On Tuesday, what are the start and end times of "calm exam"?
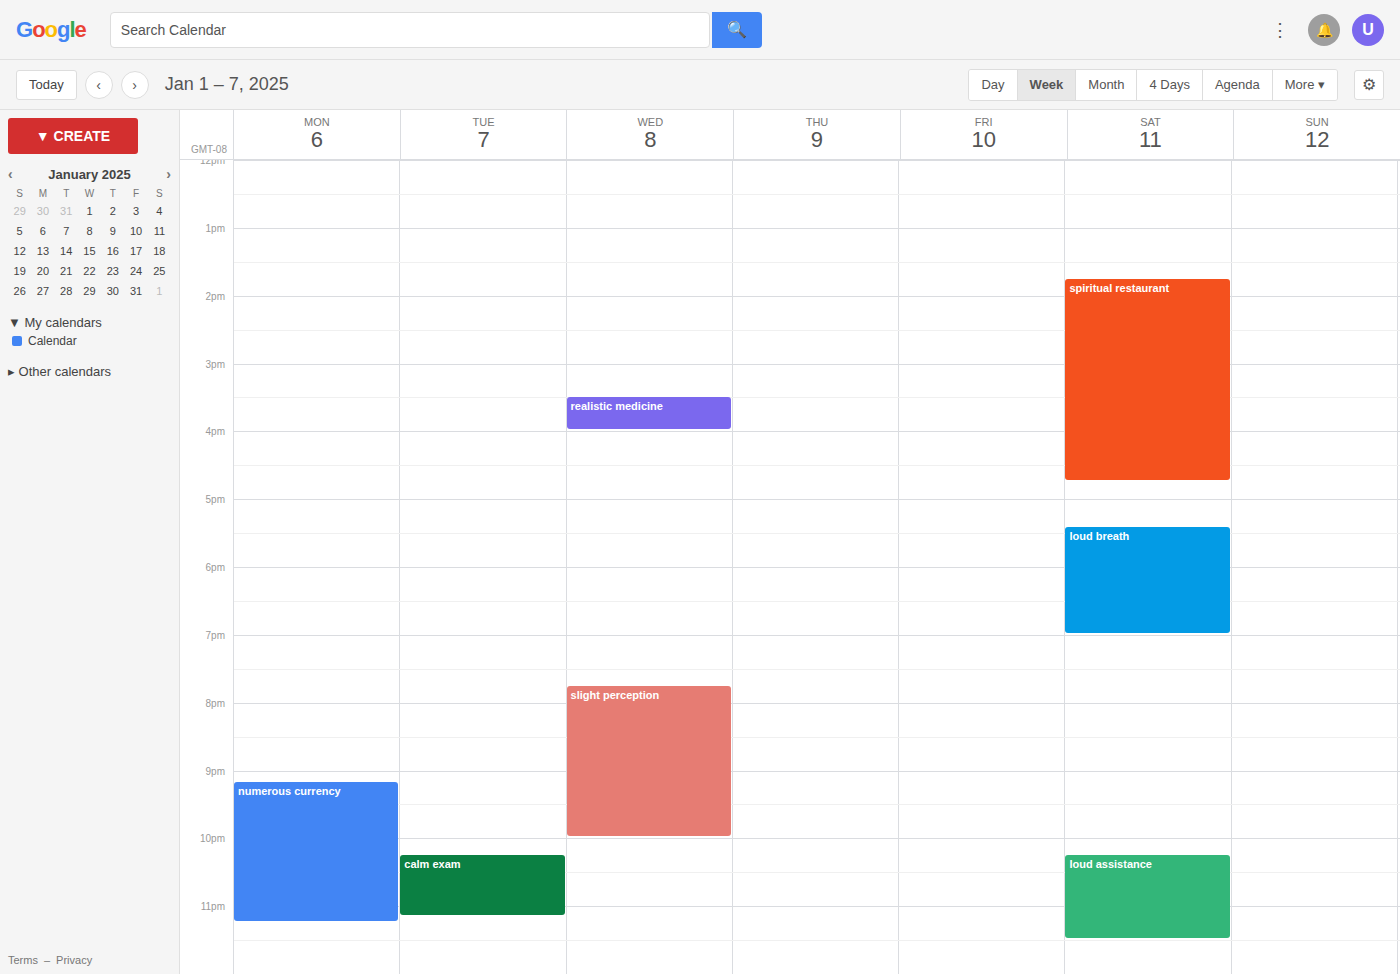
10:15 PM to 11:10 PM